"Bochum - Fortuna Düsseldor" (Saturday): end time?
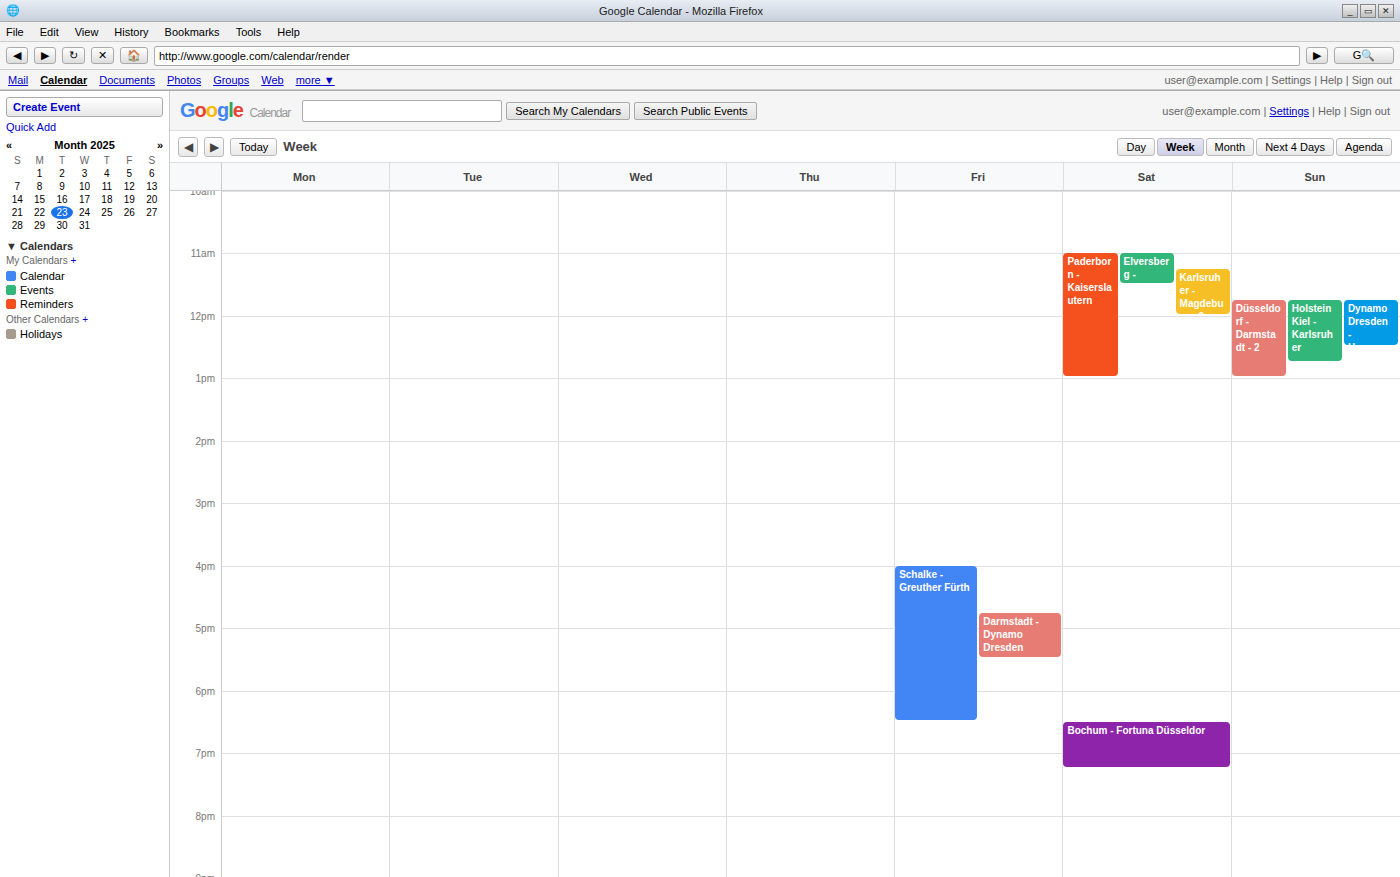
7:15 PM